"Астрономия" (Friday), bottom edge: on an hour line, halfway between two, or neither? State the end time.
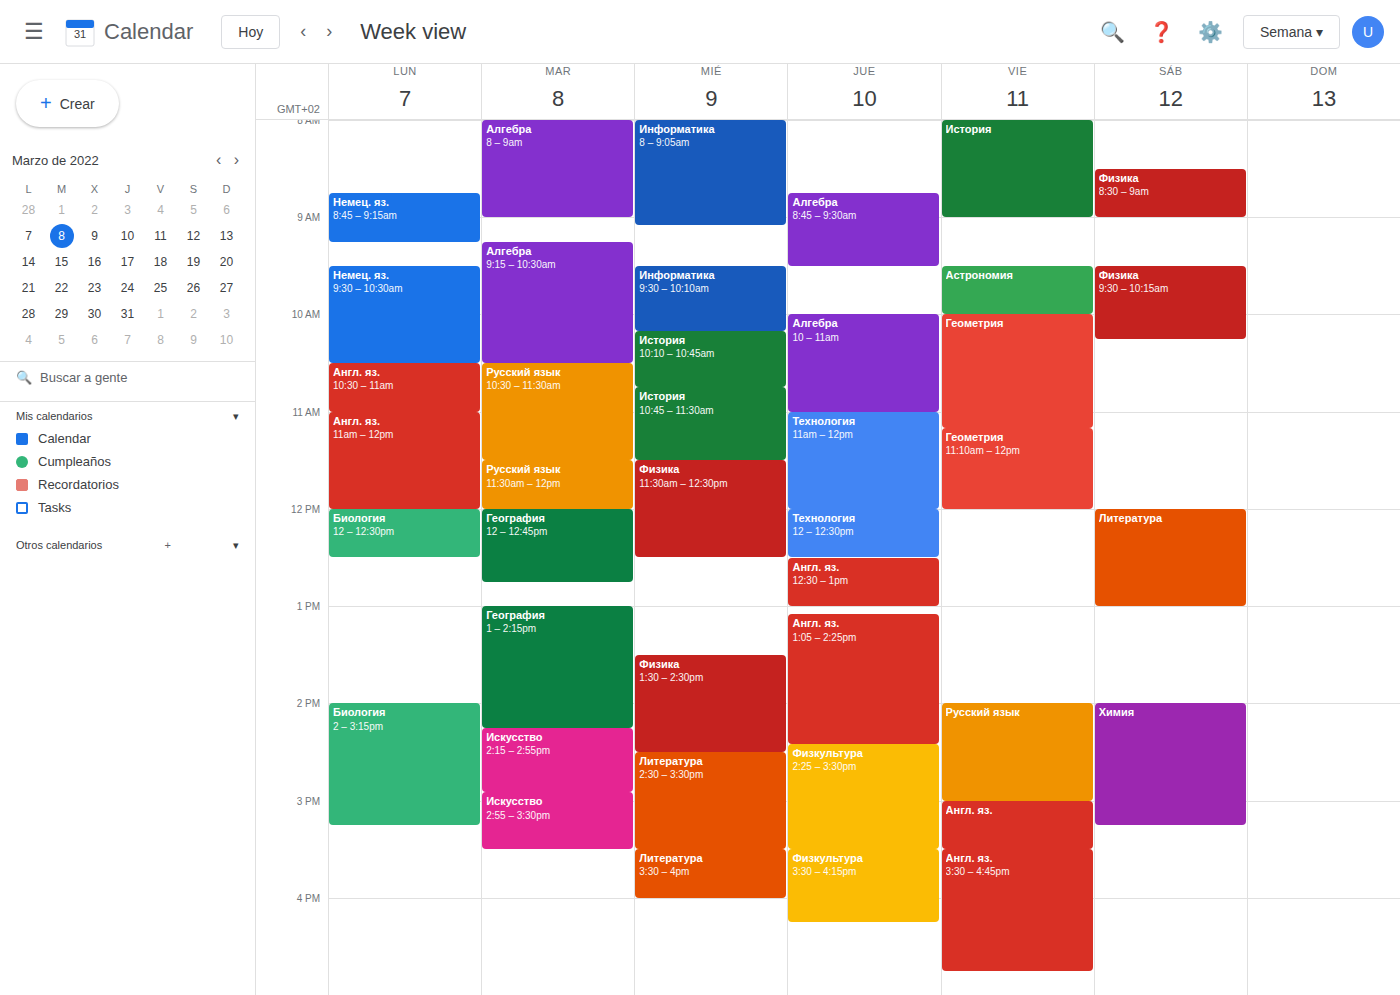
10:00 AM -- exactly on the 10 AM line.